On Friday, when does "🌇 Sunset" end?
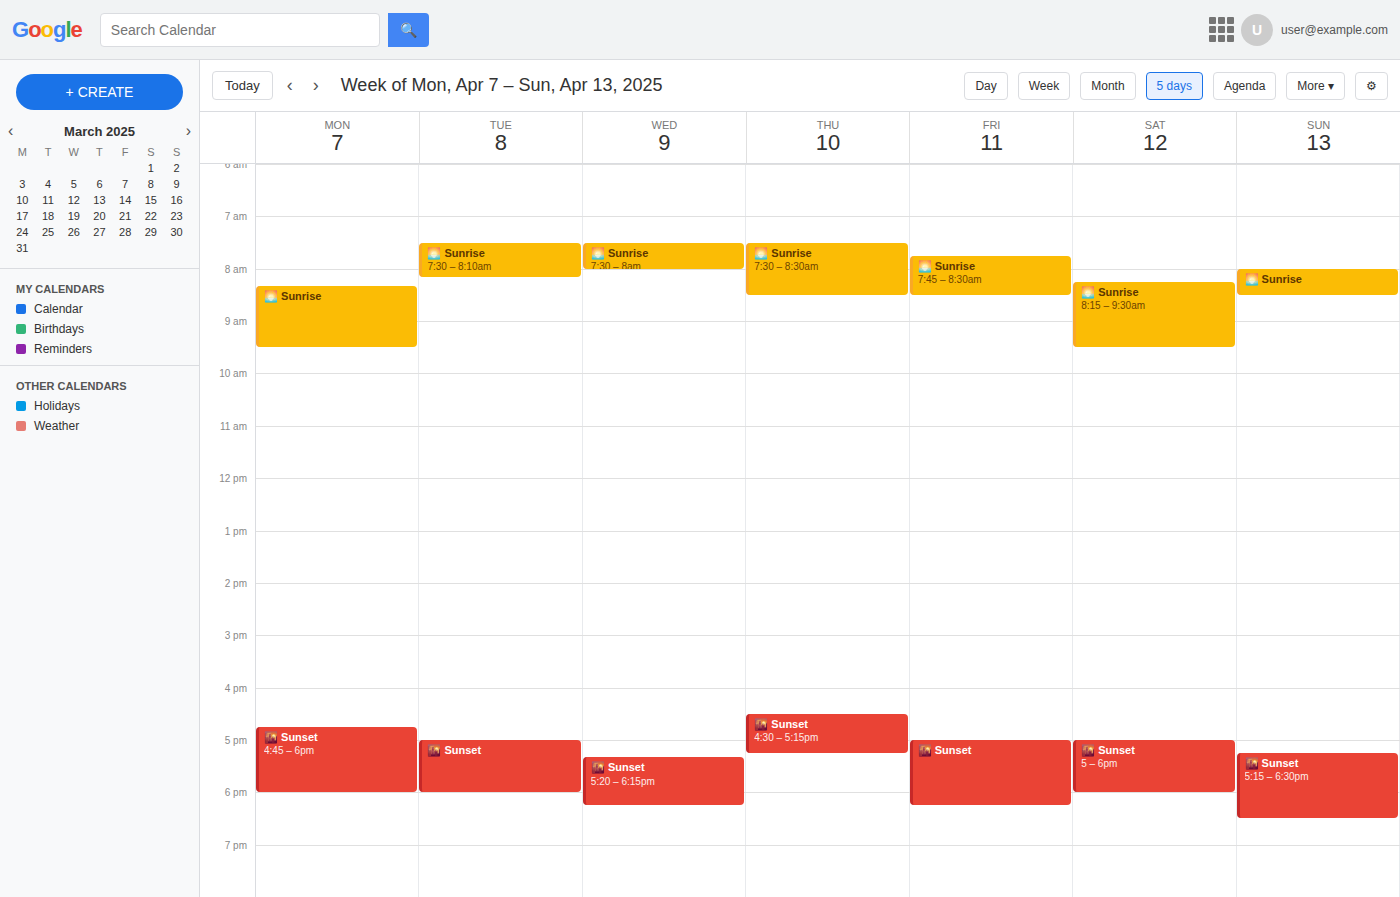
6:15 PM